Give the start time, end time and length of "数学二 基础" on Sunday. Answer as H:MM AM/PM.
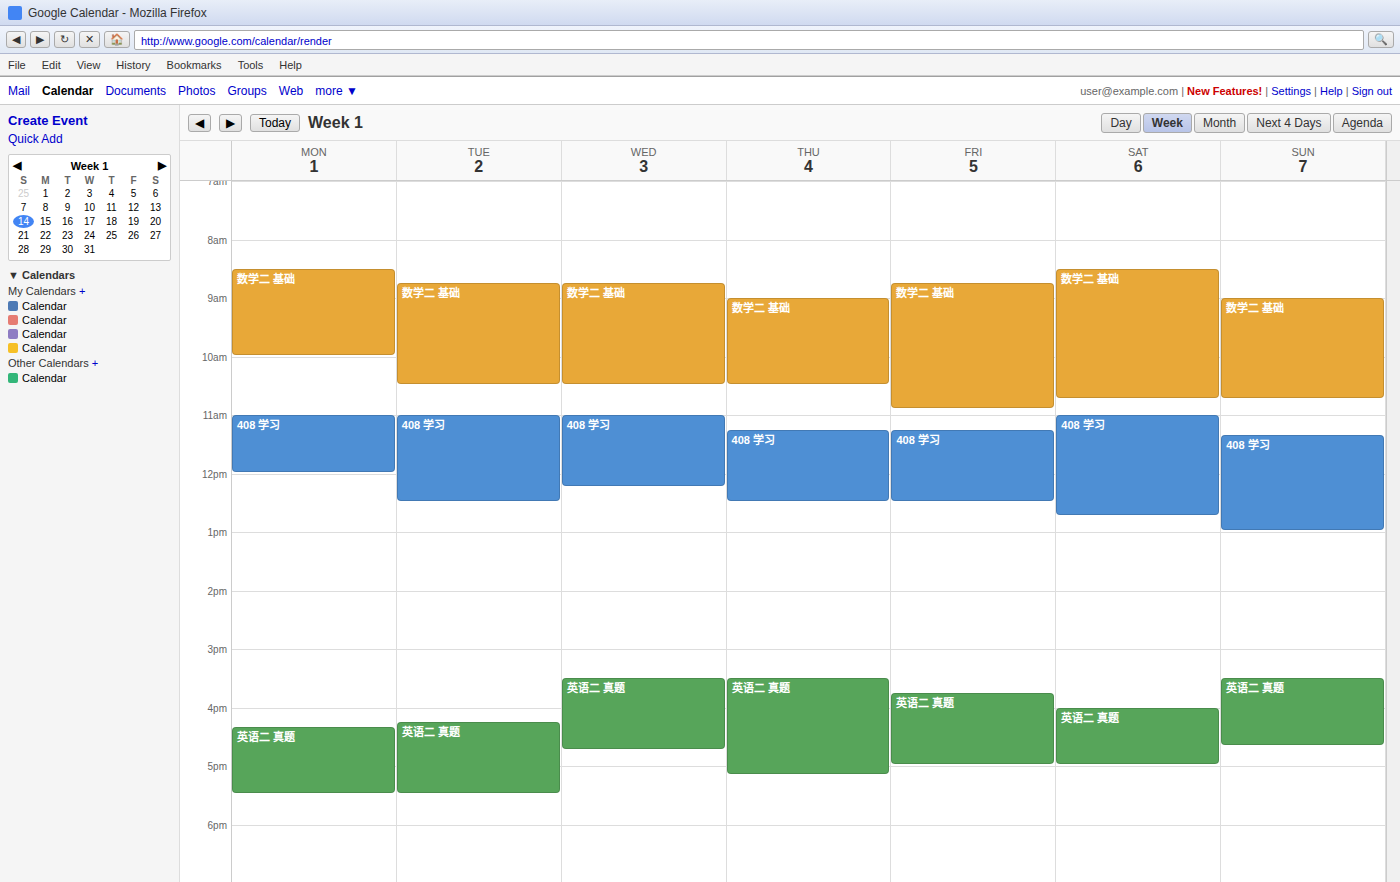
9:00 AM to 10:45 AM, 1 hour 45 minutes